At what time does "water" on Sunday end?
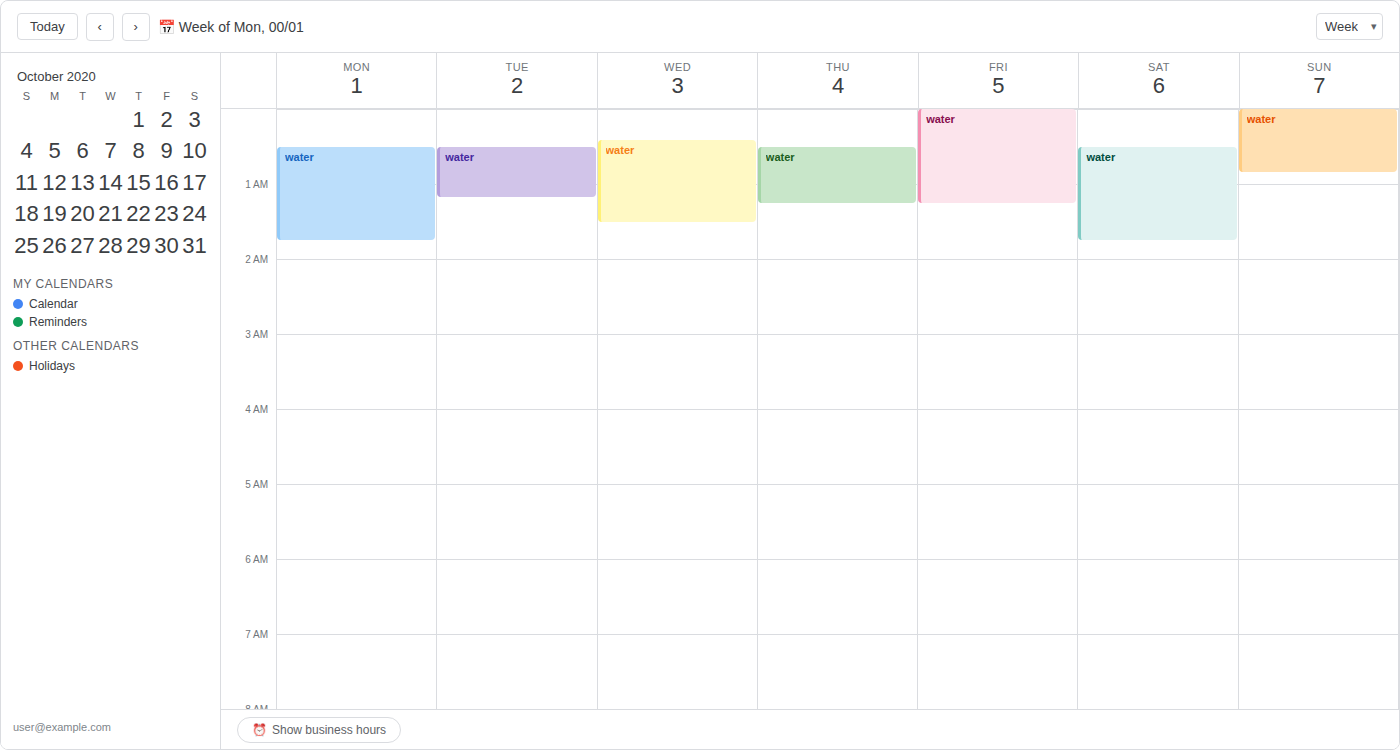
12:50 AM